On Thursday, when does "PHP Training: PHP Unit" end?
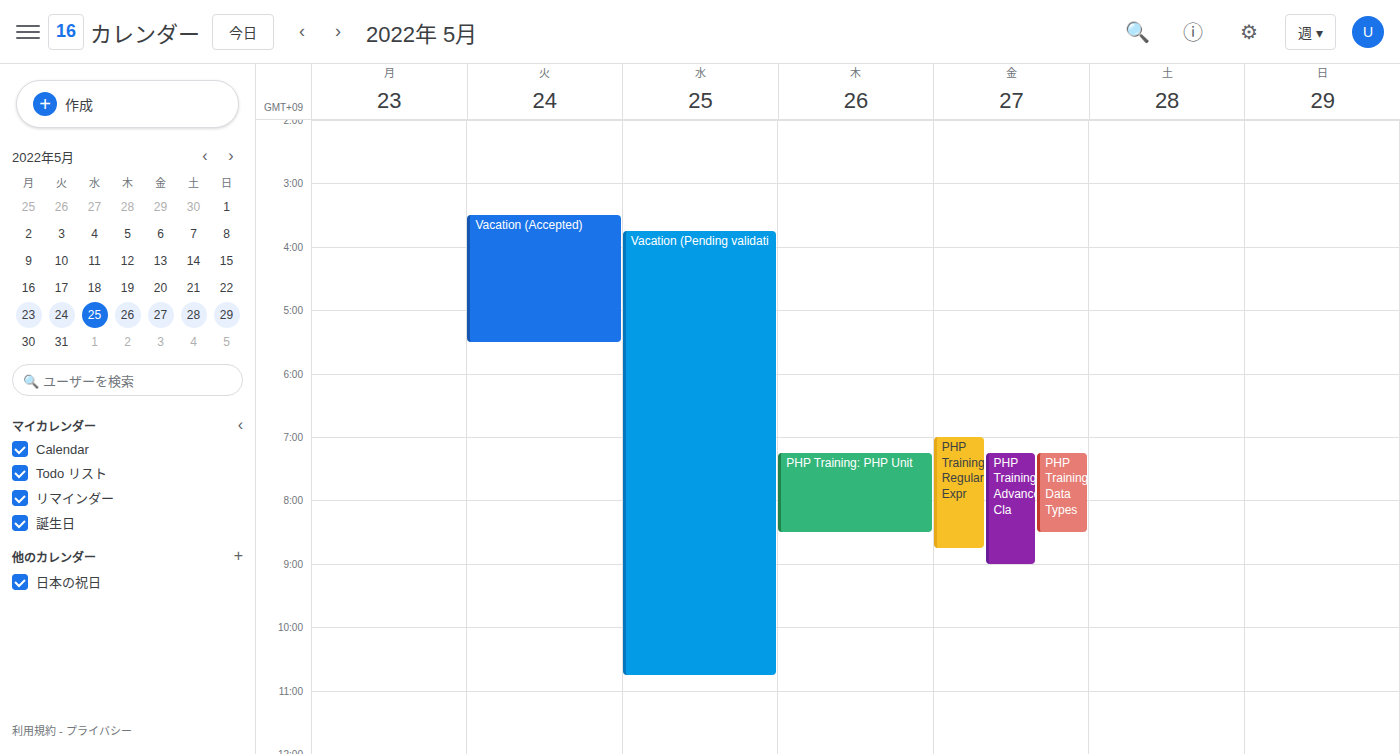
8:30 AM